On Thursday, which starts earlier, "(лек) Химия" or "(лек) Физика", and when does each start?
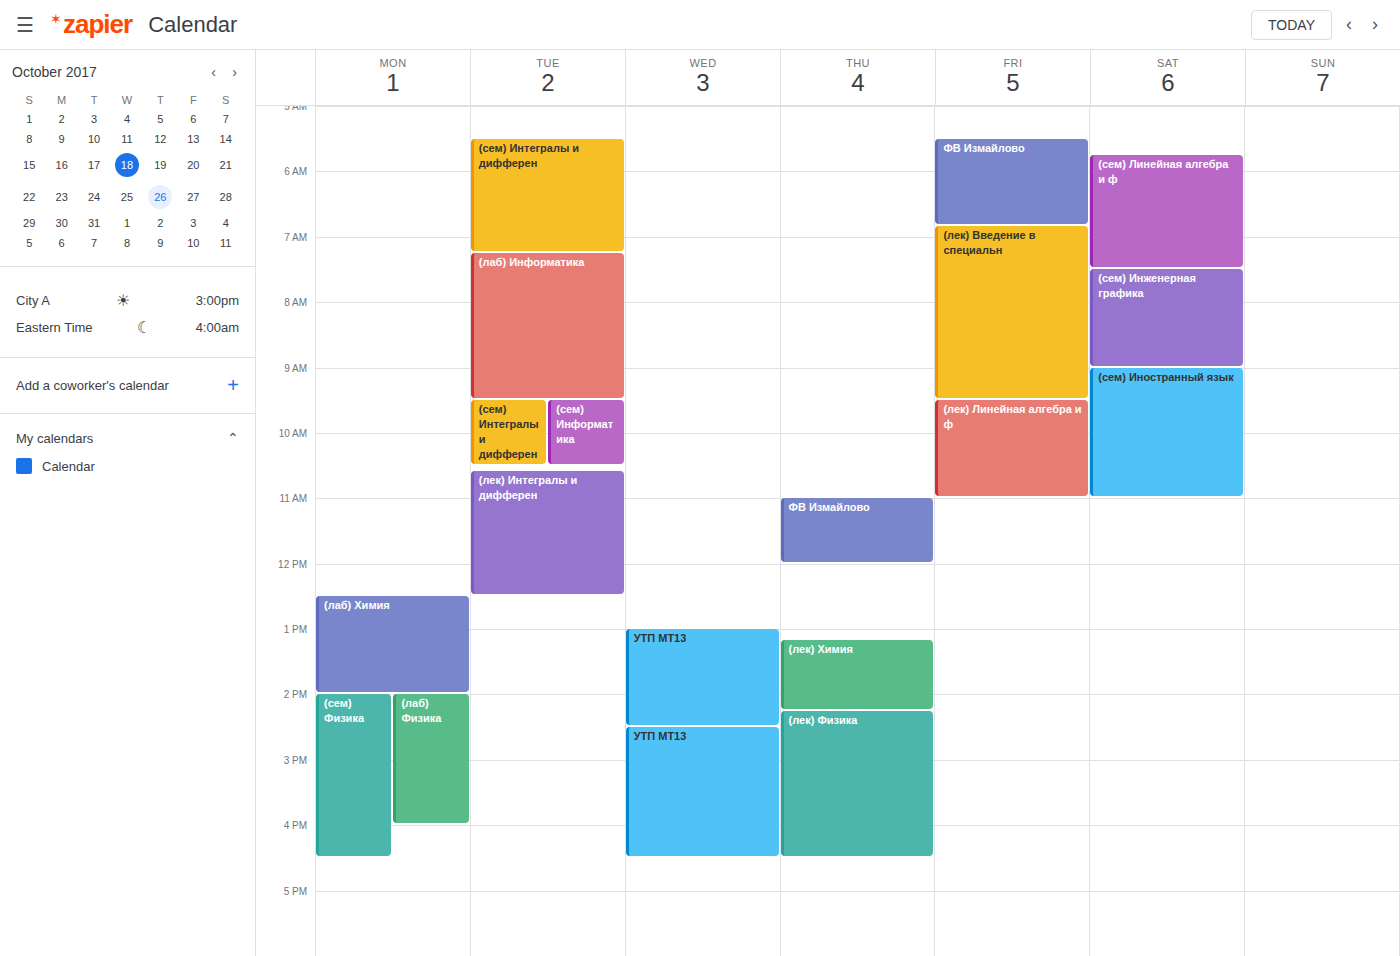
"(лек) Химия" 1:10 PM; "(лек) Физика" 2:15 PM.